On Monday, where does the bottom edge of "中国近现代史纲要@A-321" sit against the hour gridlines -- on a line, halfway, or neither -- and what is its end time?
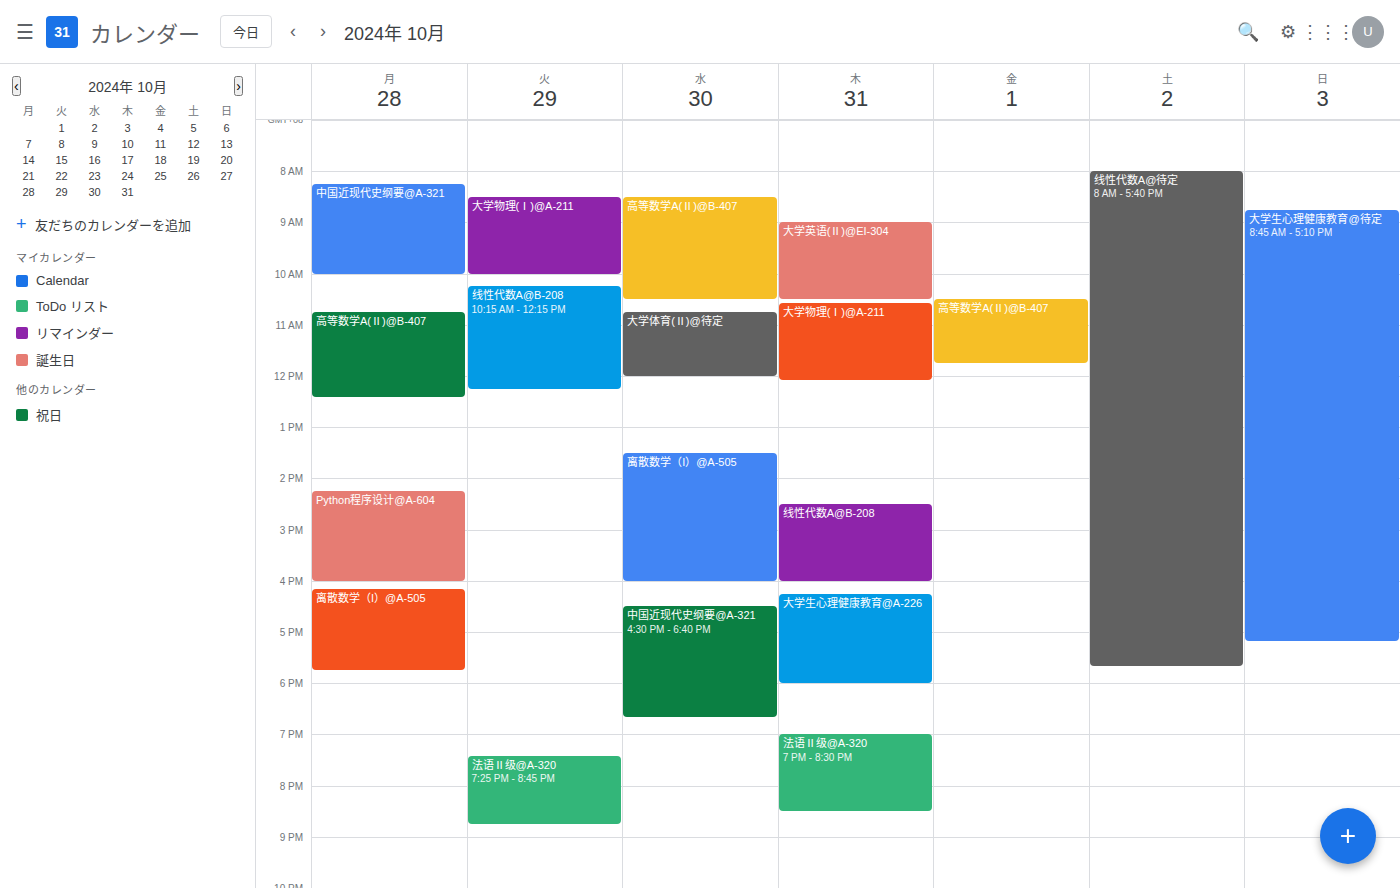
10:00 -- exactly on the 10:00 line.